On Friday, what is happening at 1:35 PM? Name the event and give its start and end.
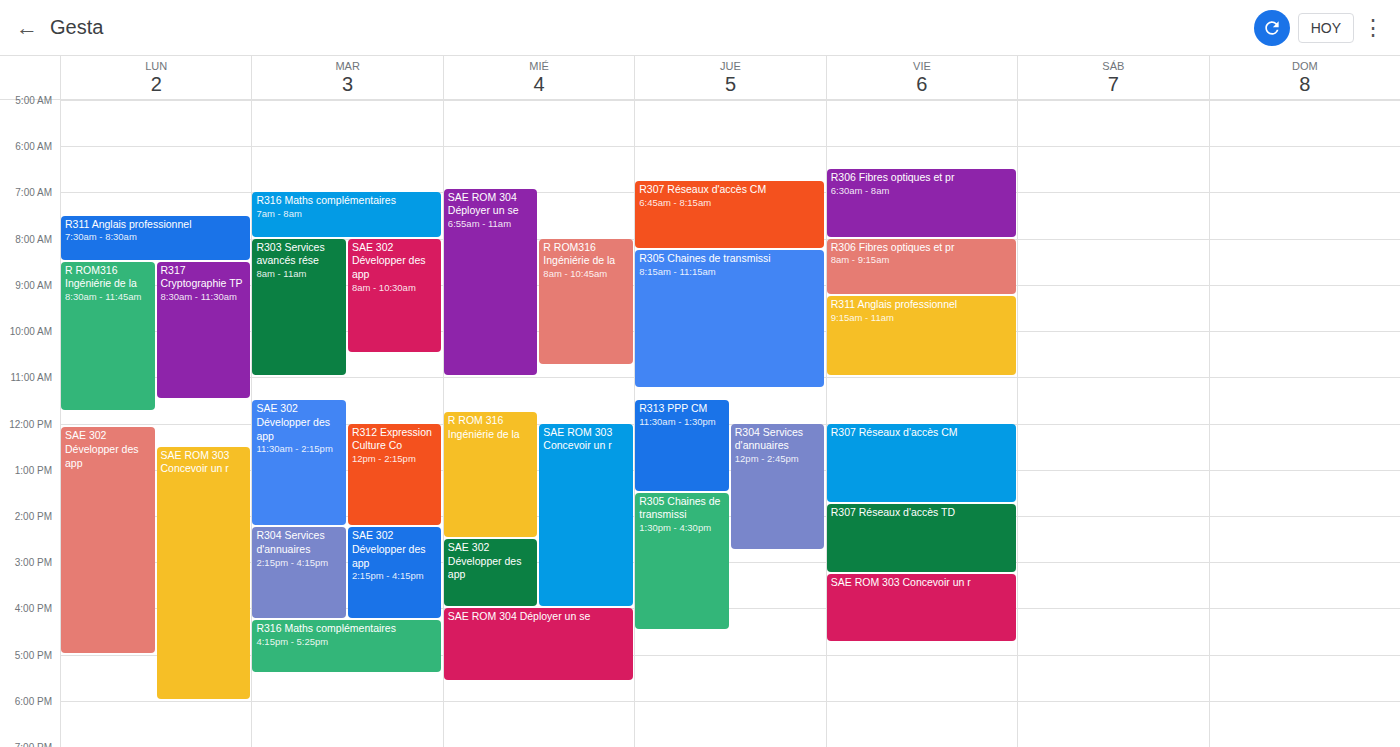
"R307 Réseaux d'accès CM", 12:00 PM to 1:45 PM